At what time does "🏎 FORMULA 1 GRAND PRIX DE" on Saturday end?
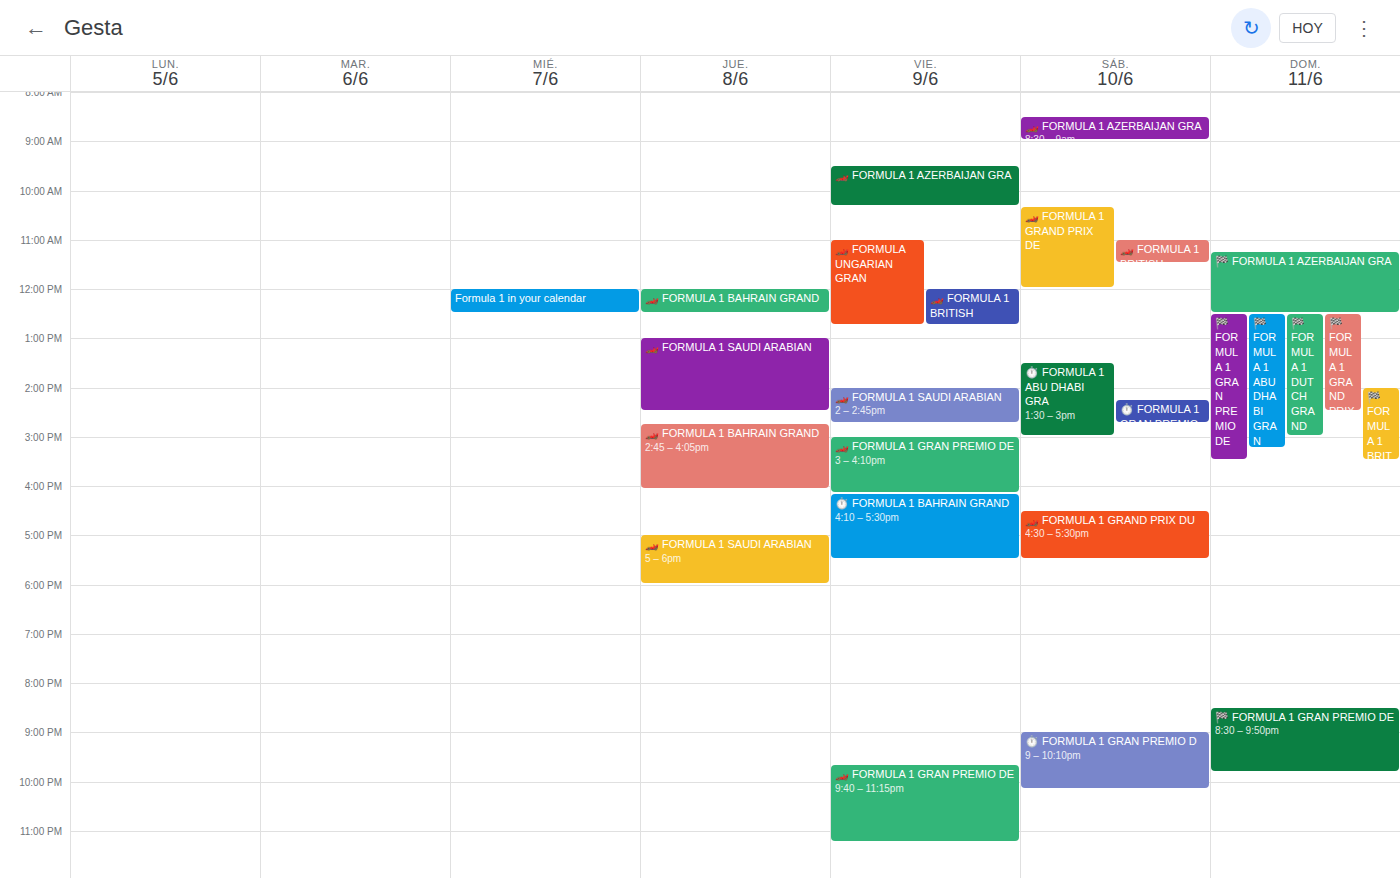
12:00 PM